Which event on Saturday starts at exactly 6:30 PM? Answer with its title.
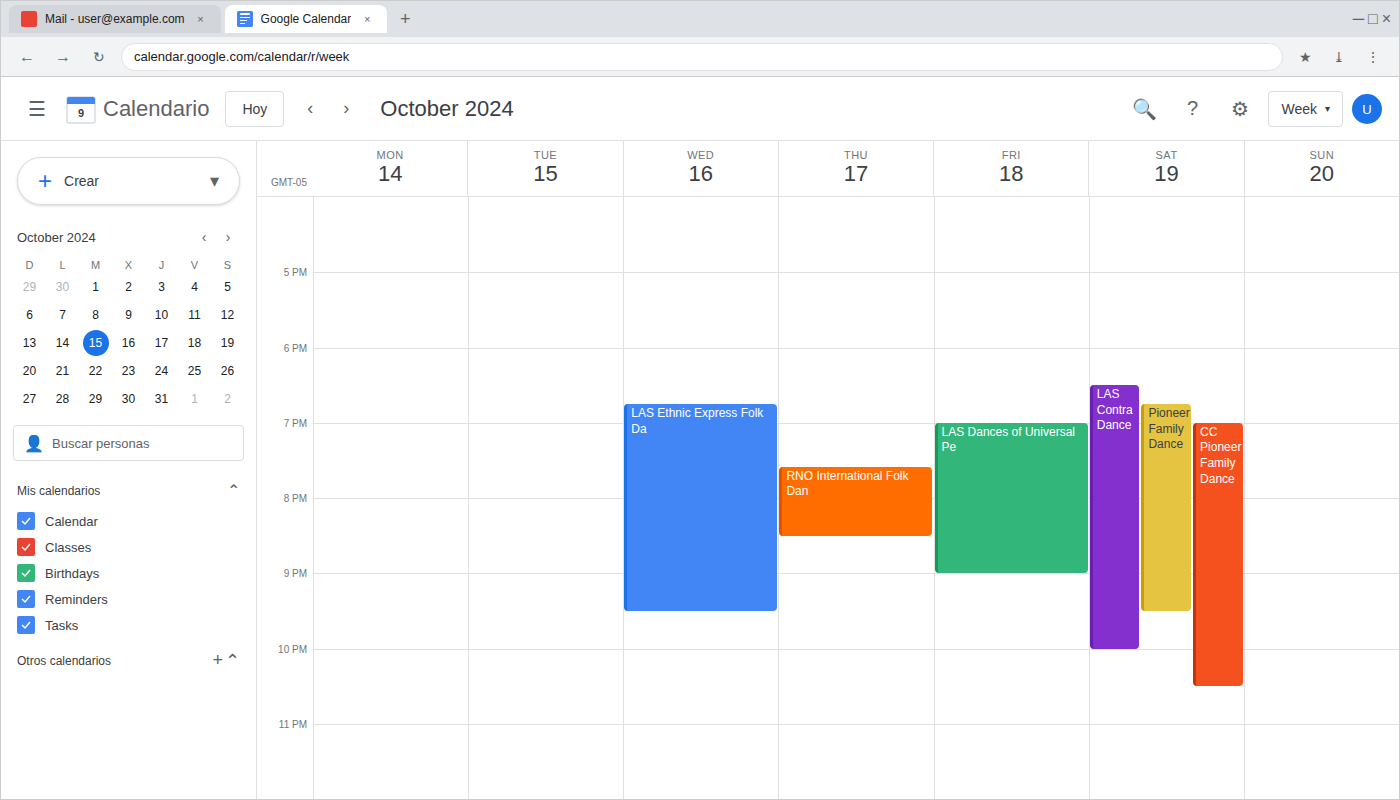
"LAS Contra Dance"